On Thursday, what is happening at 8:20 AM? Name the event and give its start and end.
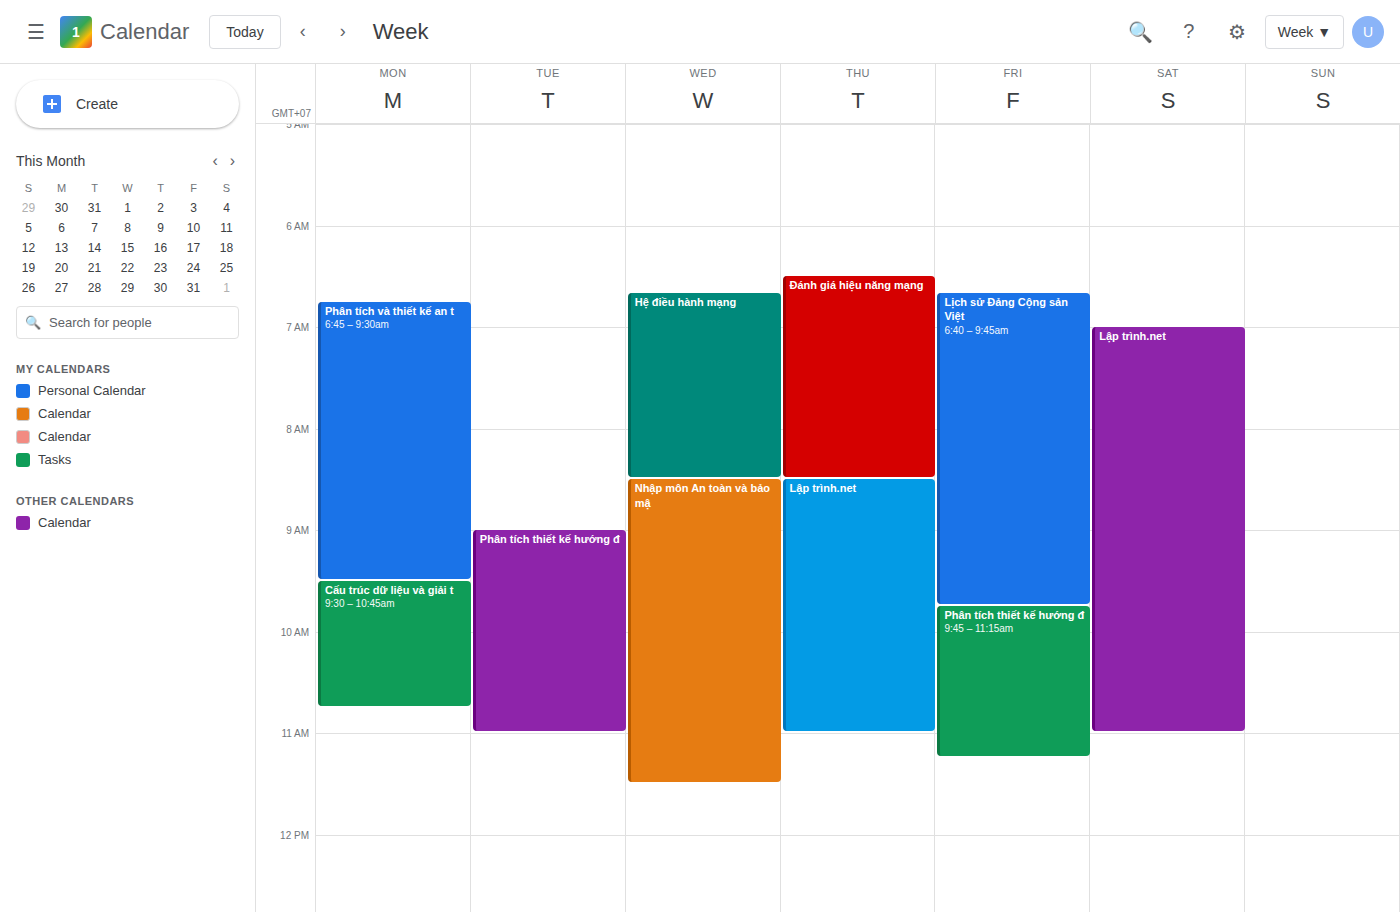
"Đánh giá hiệu năng mạng", 6:30 AM to 8:30 AM